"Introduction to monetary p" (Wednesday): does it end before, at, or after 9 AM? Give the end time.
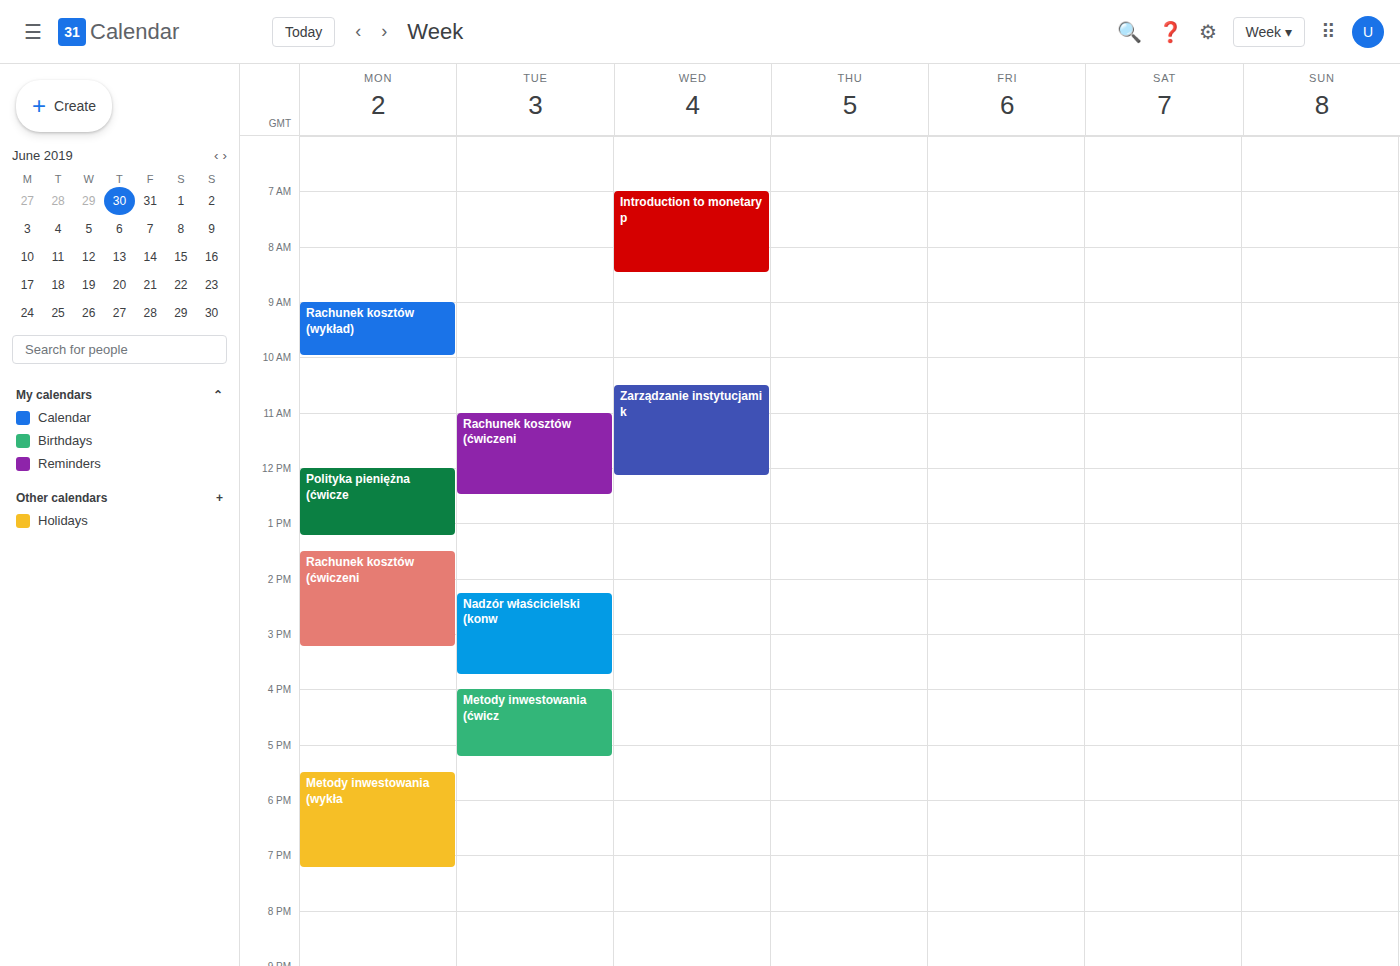
8:30 AM -- before 9 AM, 30 minutes above the 9 AM line.